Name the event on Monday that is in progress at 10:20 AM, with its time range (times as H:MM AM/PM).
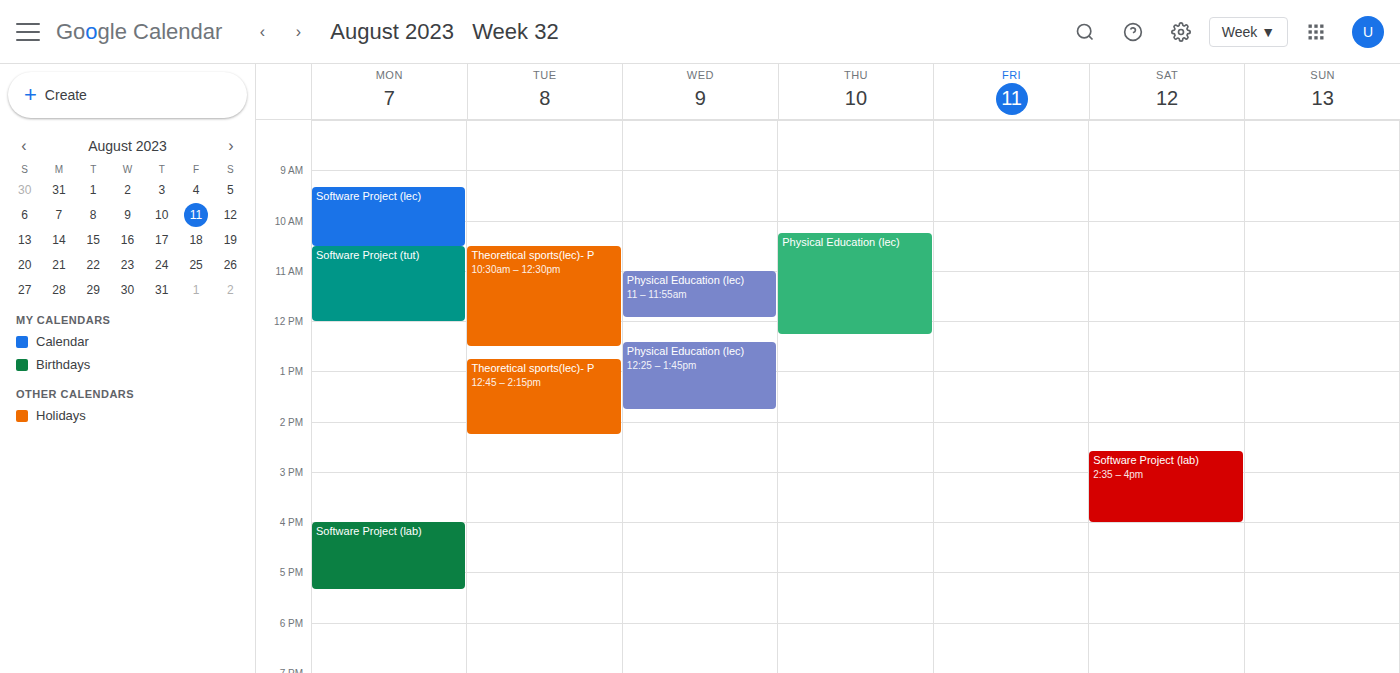
"Software Project (lec)", 9:20 AM to 10:30 AM